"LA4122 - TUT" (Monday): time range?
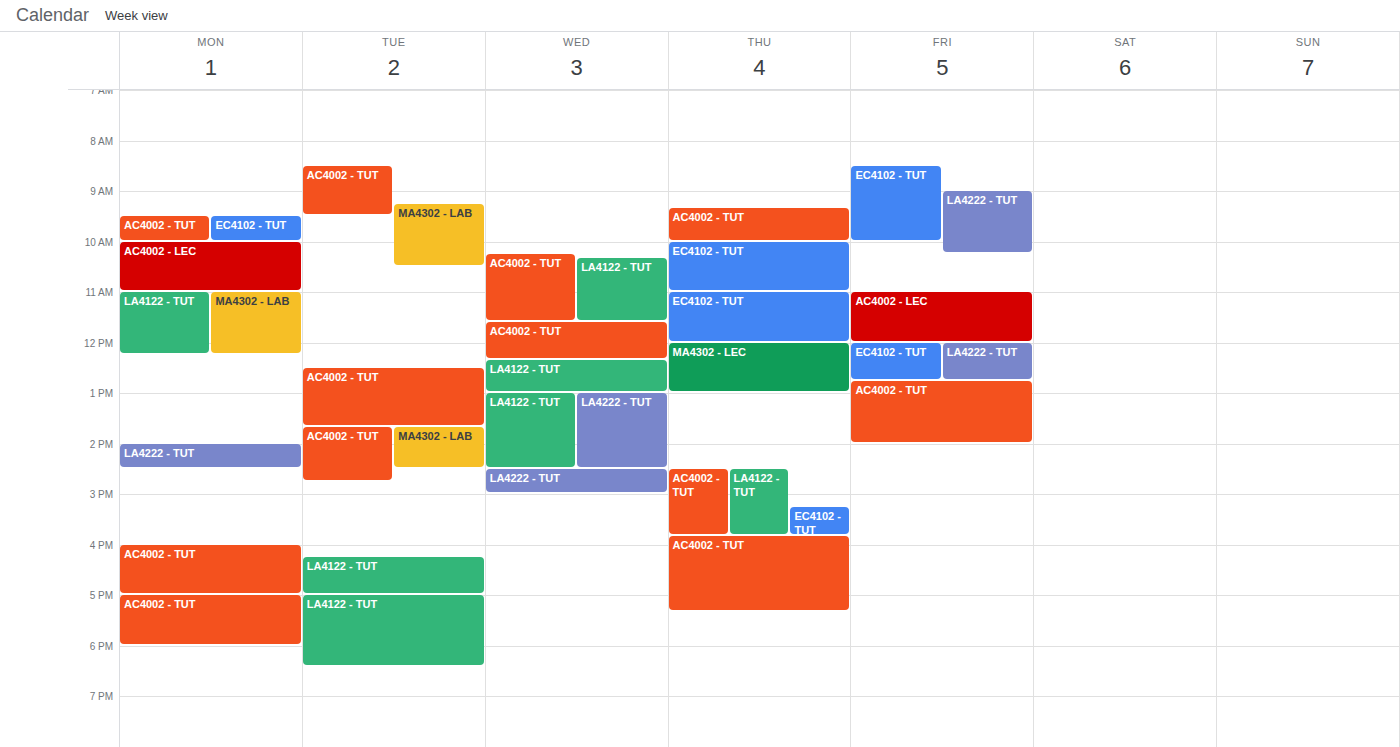
11:00 AM to 12:15 PM